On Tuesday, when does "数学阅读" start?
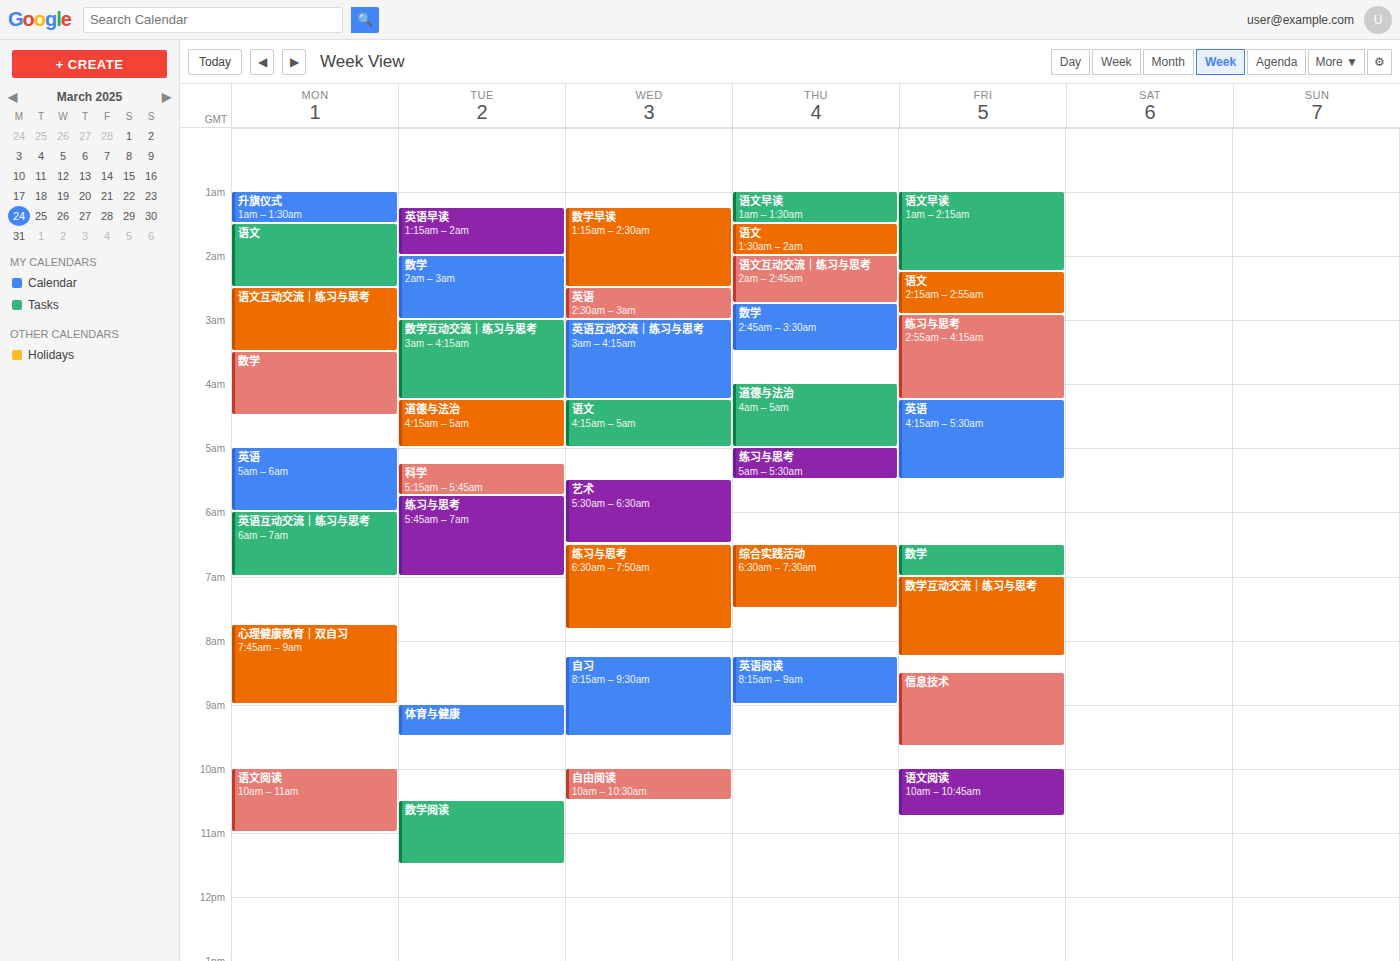
10:30 AM